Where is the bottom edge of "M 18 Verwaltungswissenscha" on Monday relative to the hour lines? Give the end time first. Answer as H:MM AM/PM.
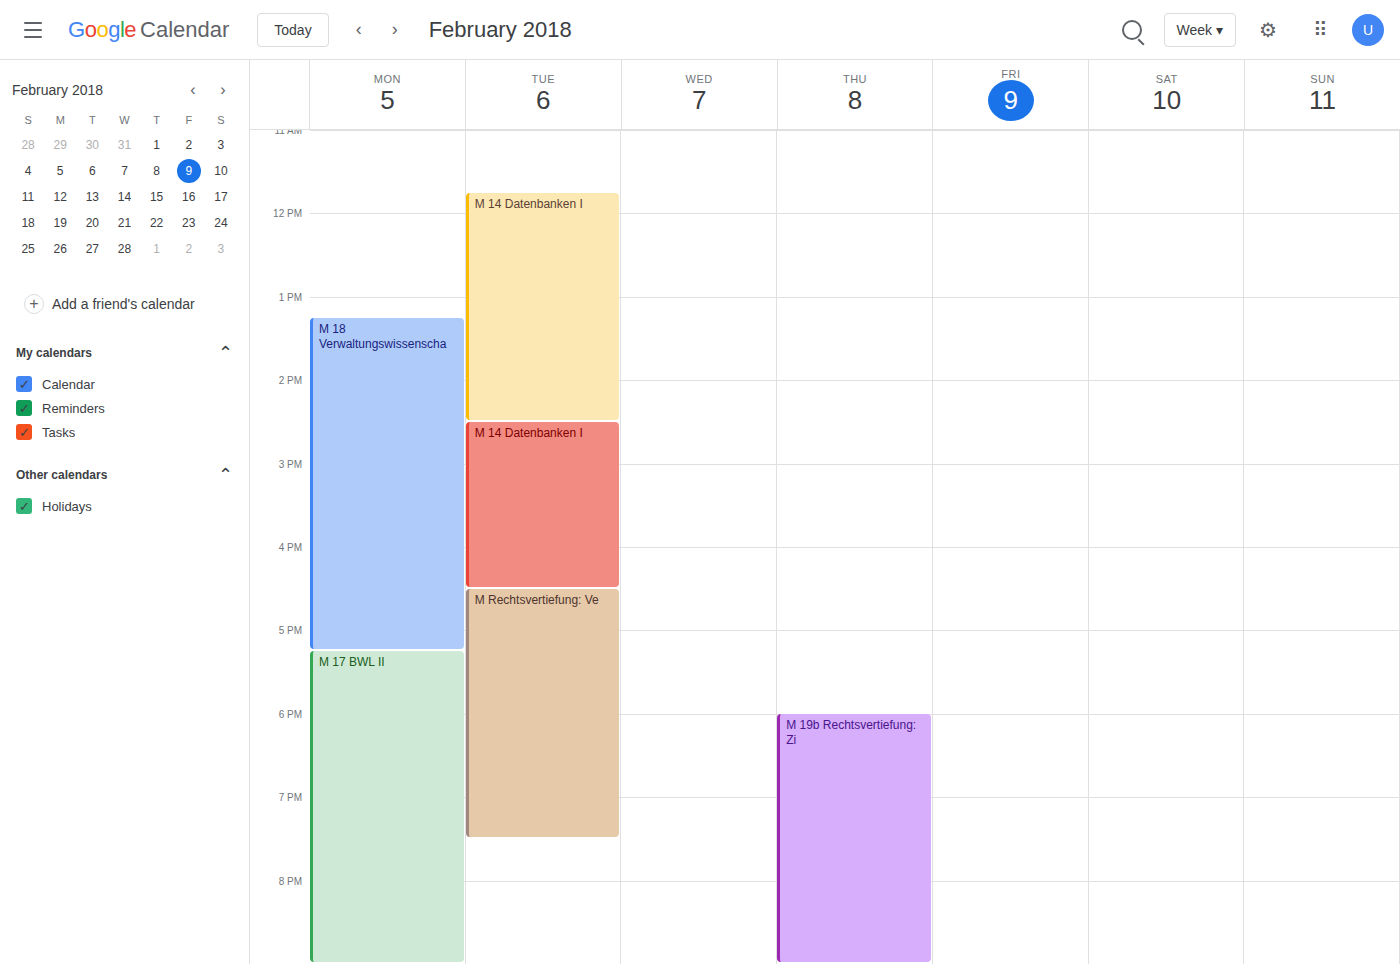
5:15 PM -- neither: a quarter of the way from the 5 PM line to the 6 PM line.